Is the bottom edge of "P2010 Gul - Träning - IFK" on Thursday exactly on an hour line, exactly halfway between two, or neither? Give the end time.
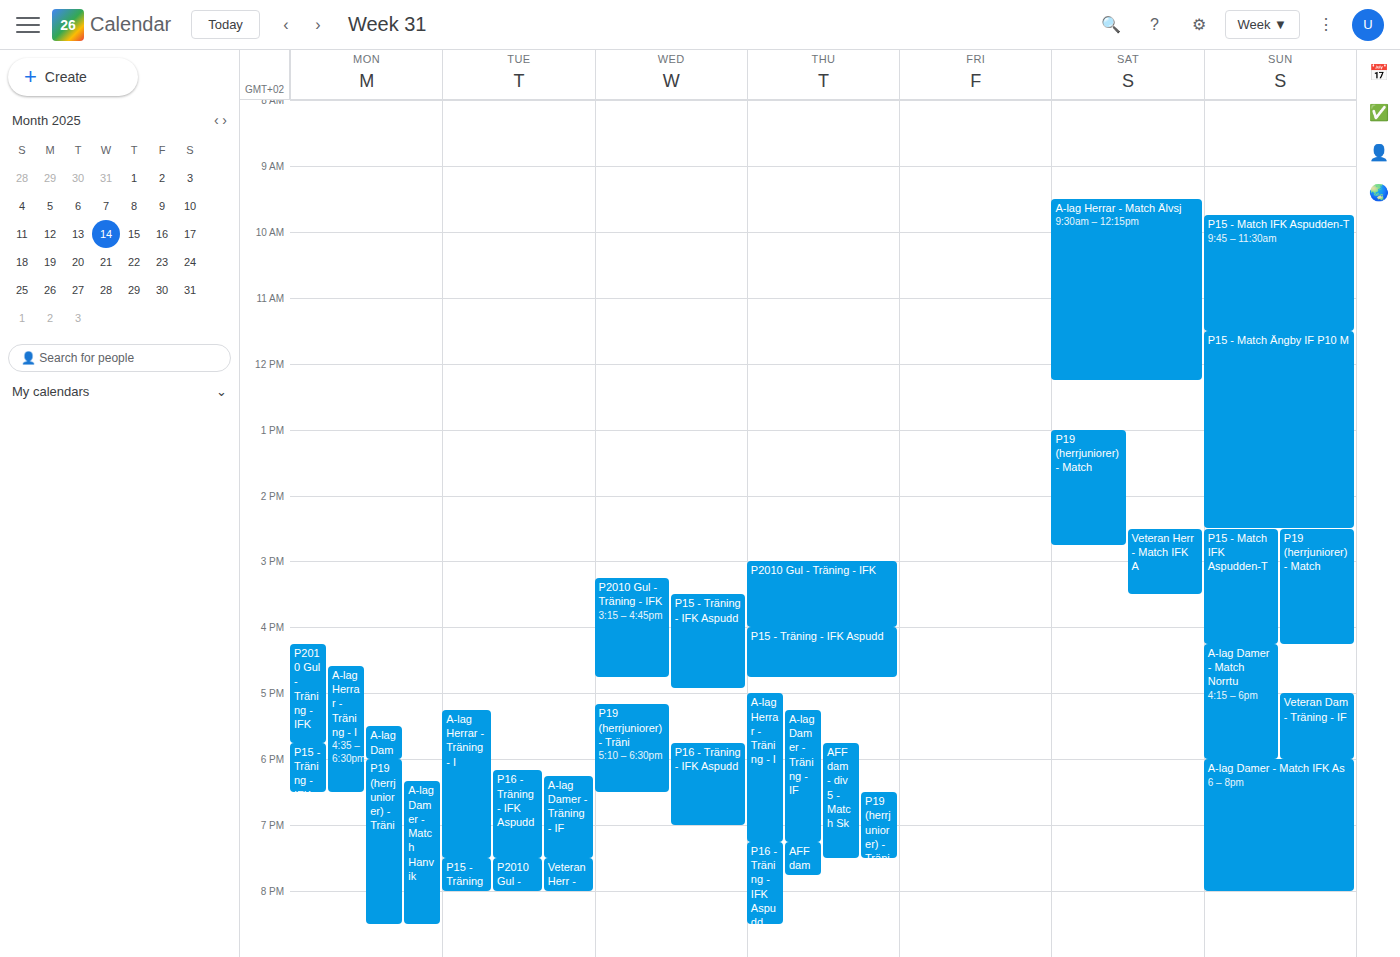
4:00 PM -- exactly on the 4 PM line.